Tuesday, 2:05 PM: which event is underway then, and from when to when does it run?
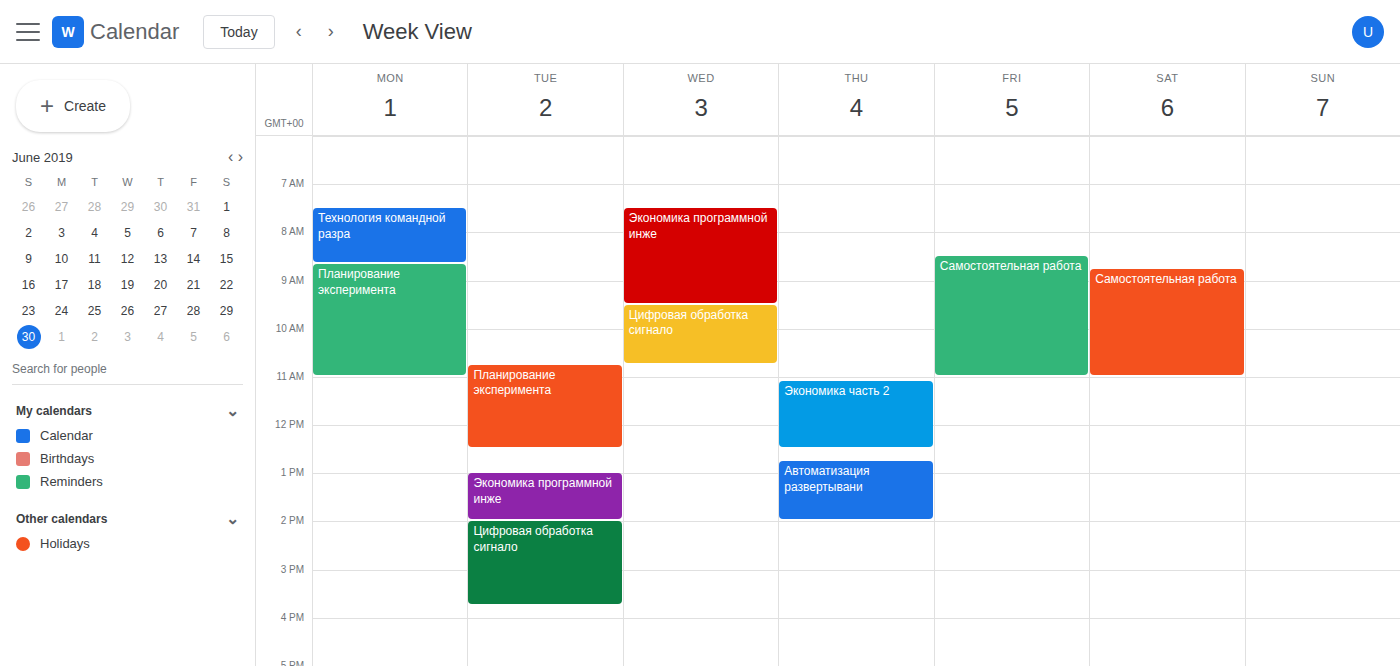
"Цифровая обработка сигнало", 2:00 PM to 3:45 PM